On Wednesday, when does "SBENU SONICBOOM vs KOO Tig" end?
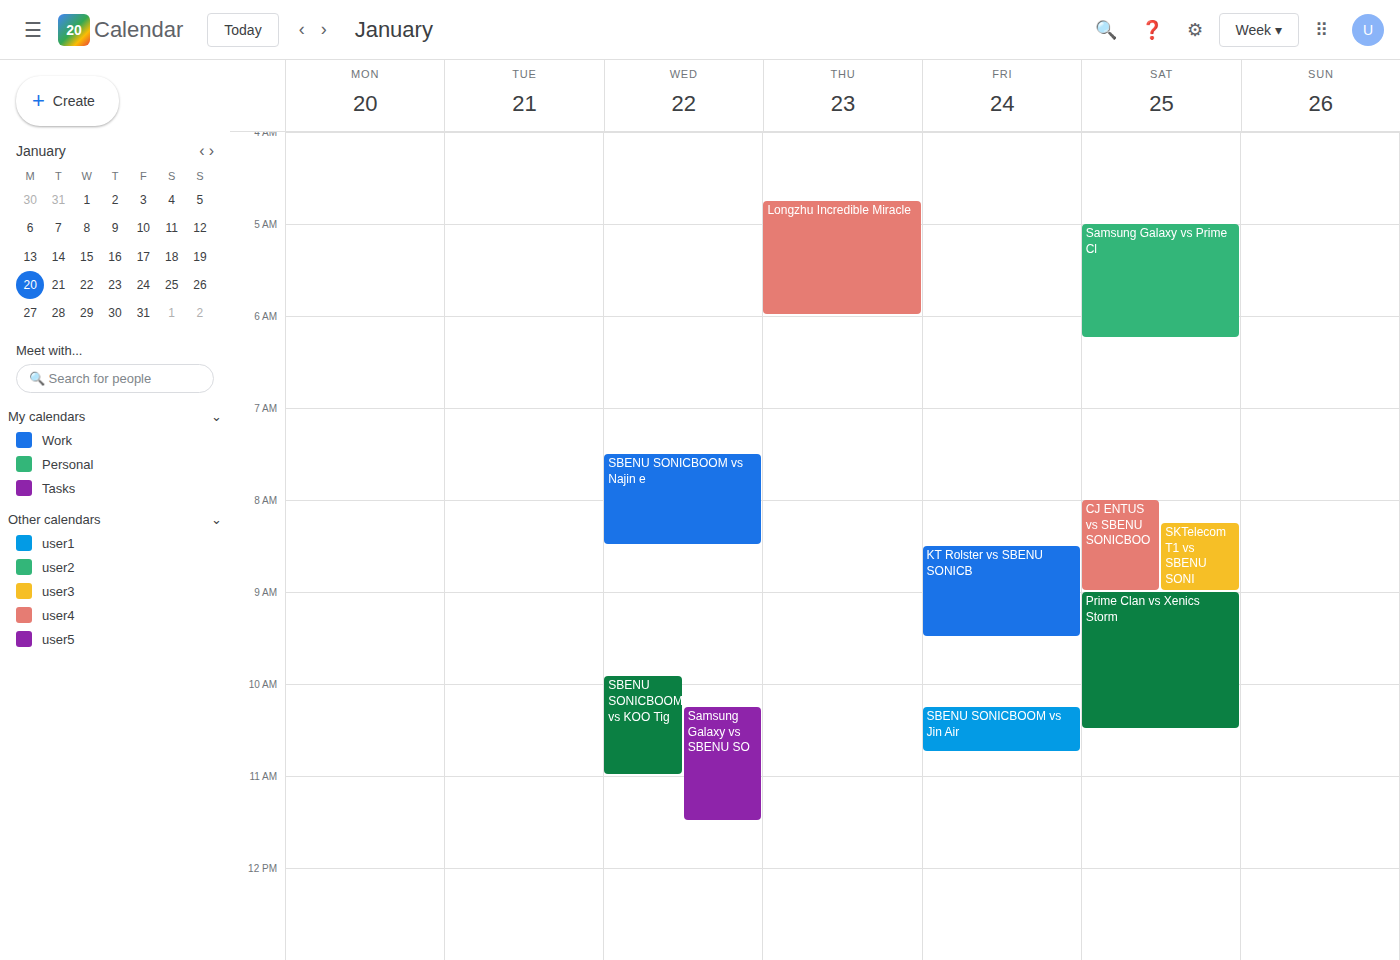
11:00 AM